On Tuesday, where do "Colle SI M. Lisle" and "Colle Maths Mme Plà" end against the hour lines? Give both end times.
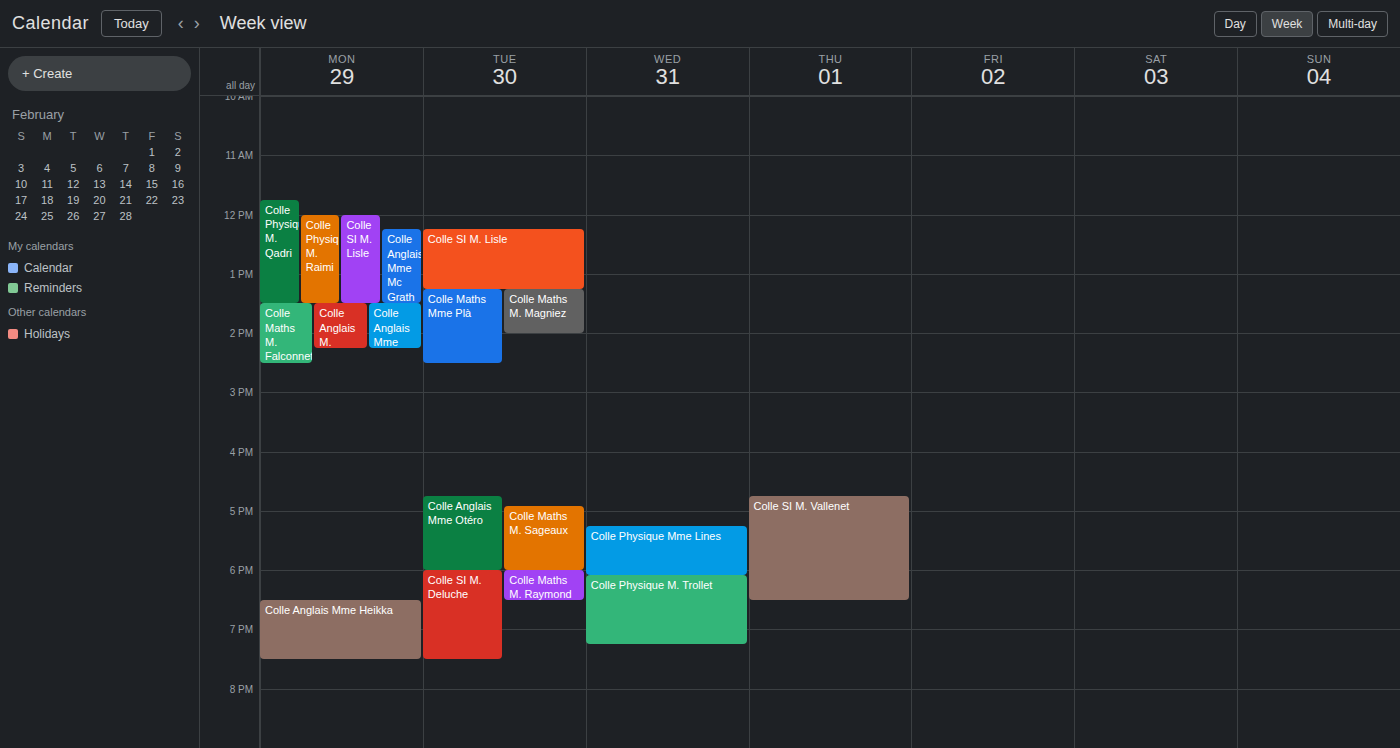
"Colle SI M. Lisle": 1:15 PM, neither: a quarter of the way from the 1 PM line to the 2 PM line. "Colle Maths Mme Plà": 2:30 PM, halfway between the 2 PM and 3 PM lines.